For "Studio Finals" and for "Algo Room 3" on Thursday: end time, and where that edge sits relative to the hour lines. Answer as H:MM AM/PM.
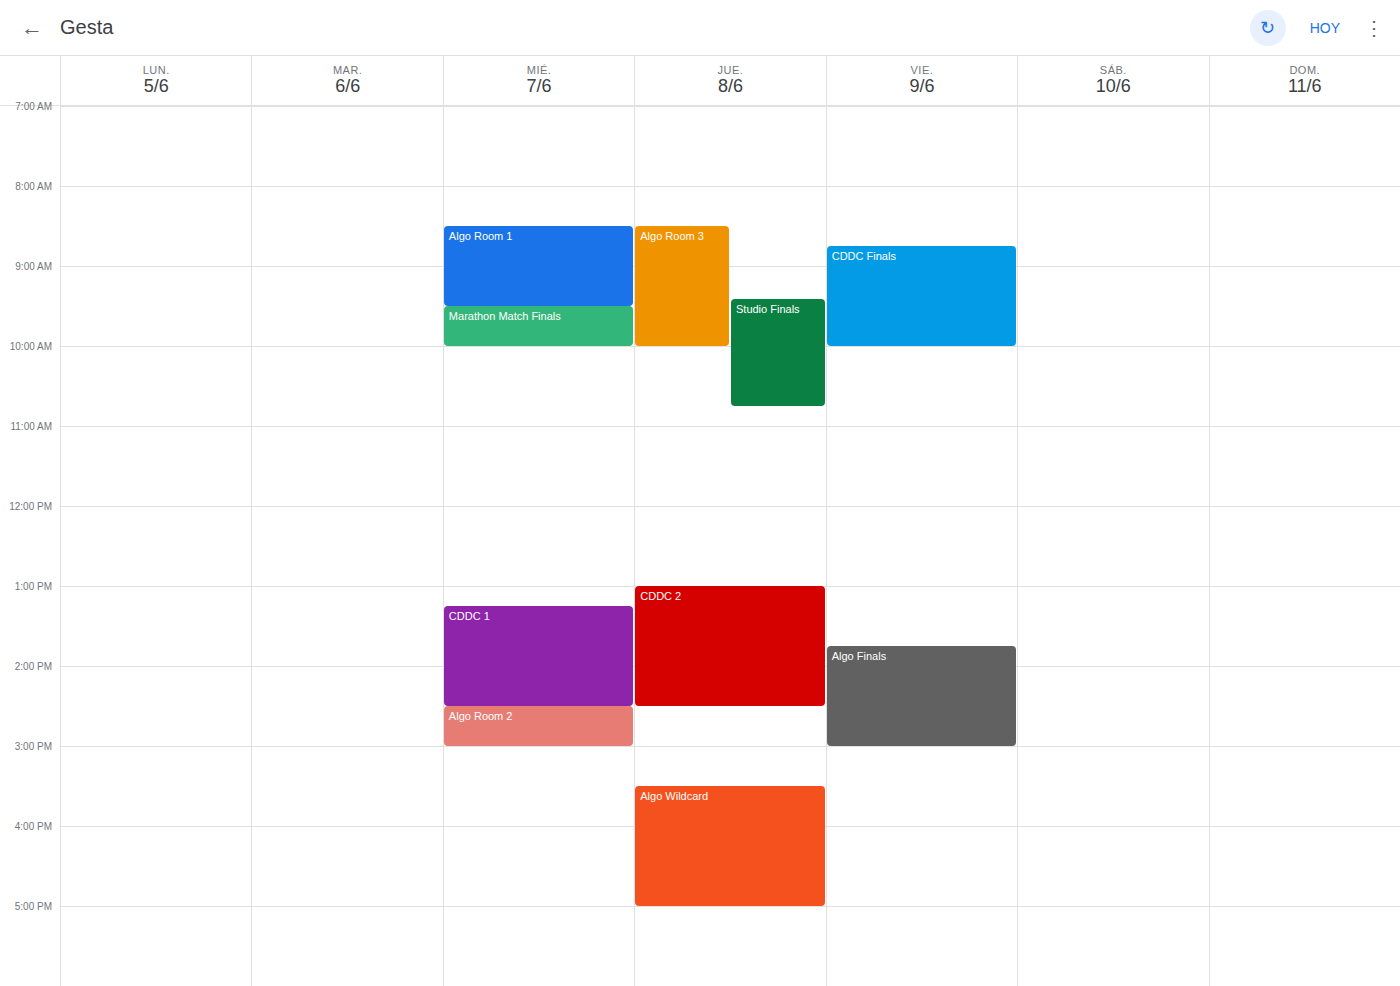
"Studio Finals": 10:45 AM, neither: three quarters of the way from the 10 AM line to the 11 AM line. "Algo Room 3": 10:00 AM, exactly on the 10 AM line.